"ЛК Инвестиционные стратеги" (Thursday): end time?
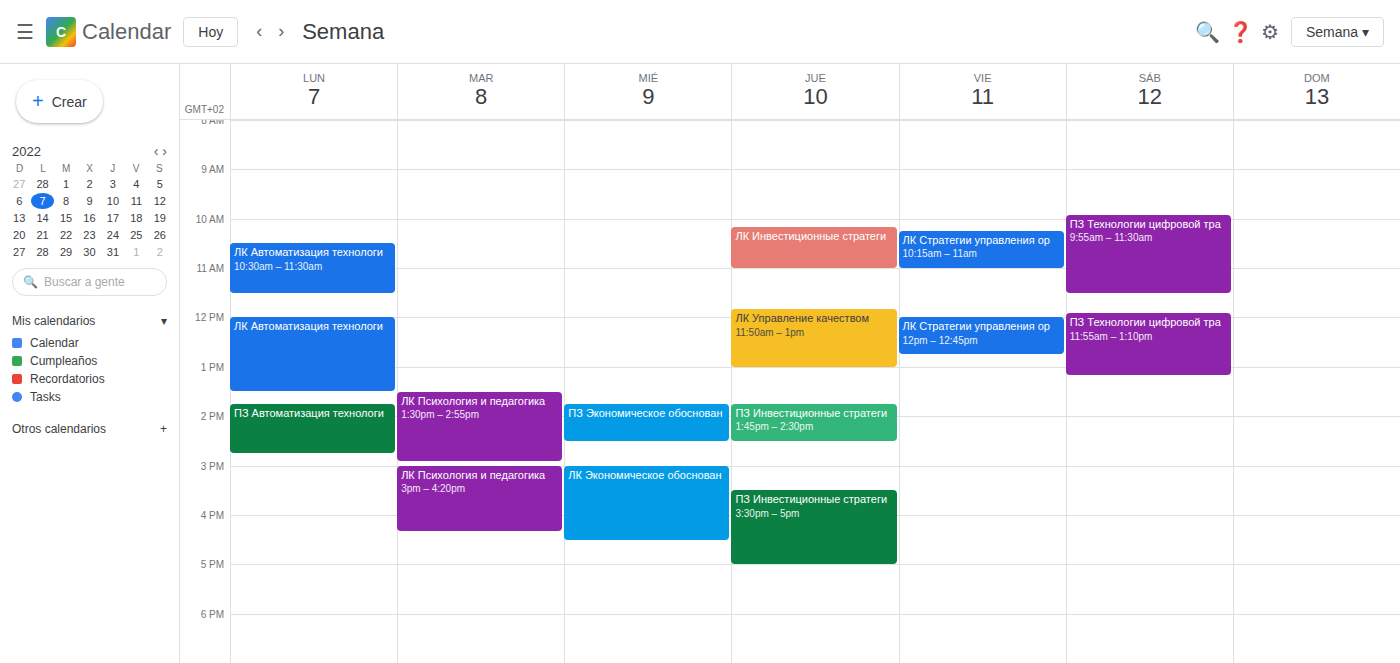
11:00 AM